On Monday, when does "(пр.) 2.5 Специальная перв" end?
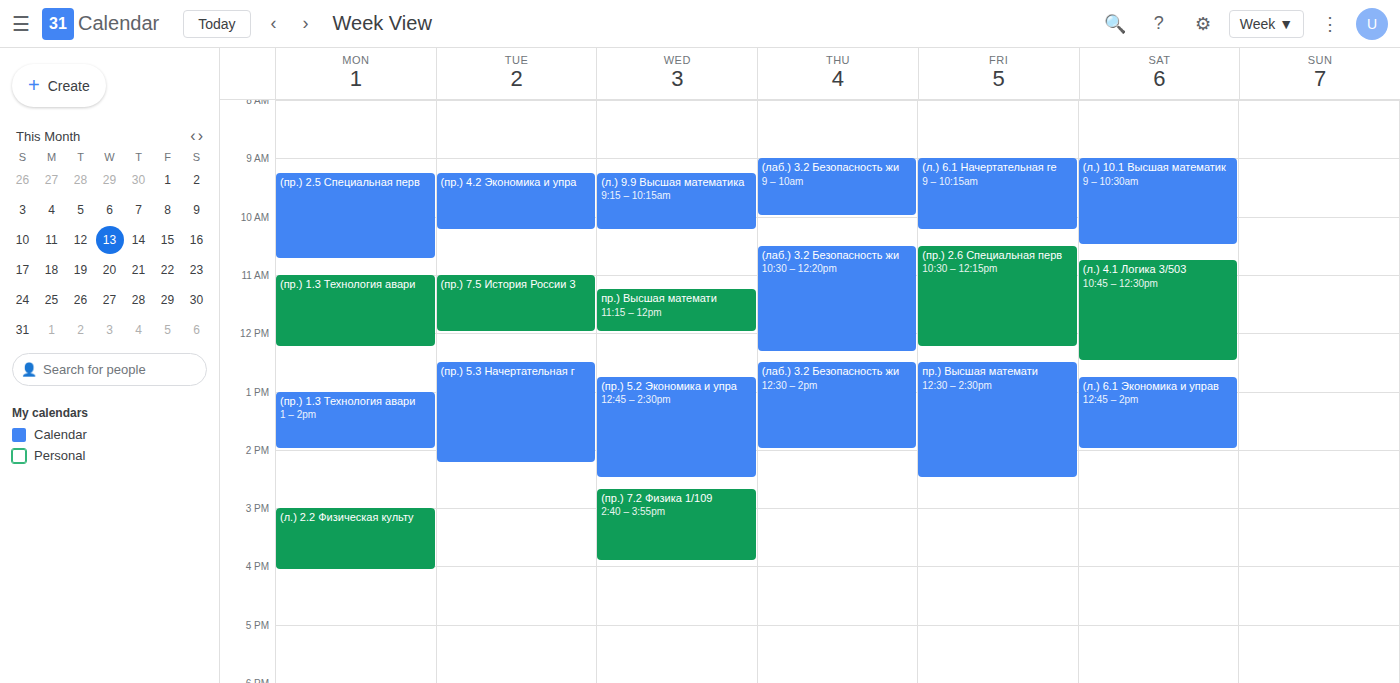
10:45 AM